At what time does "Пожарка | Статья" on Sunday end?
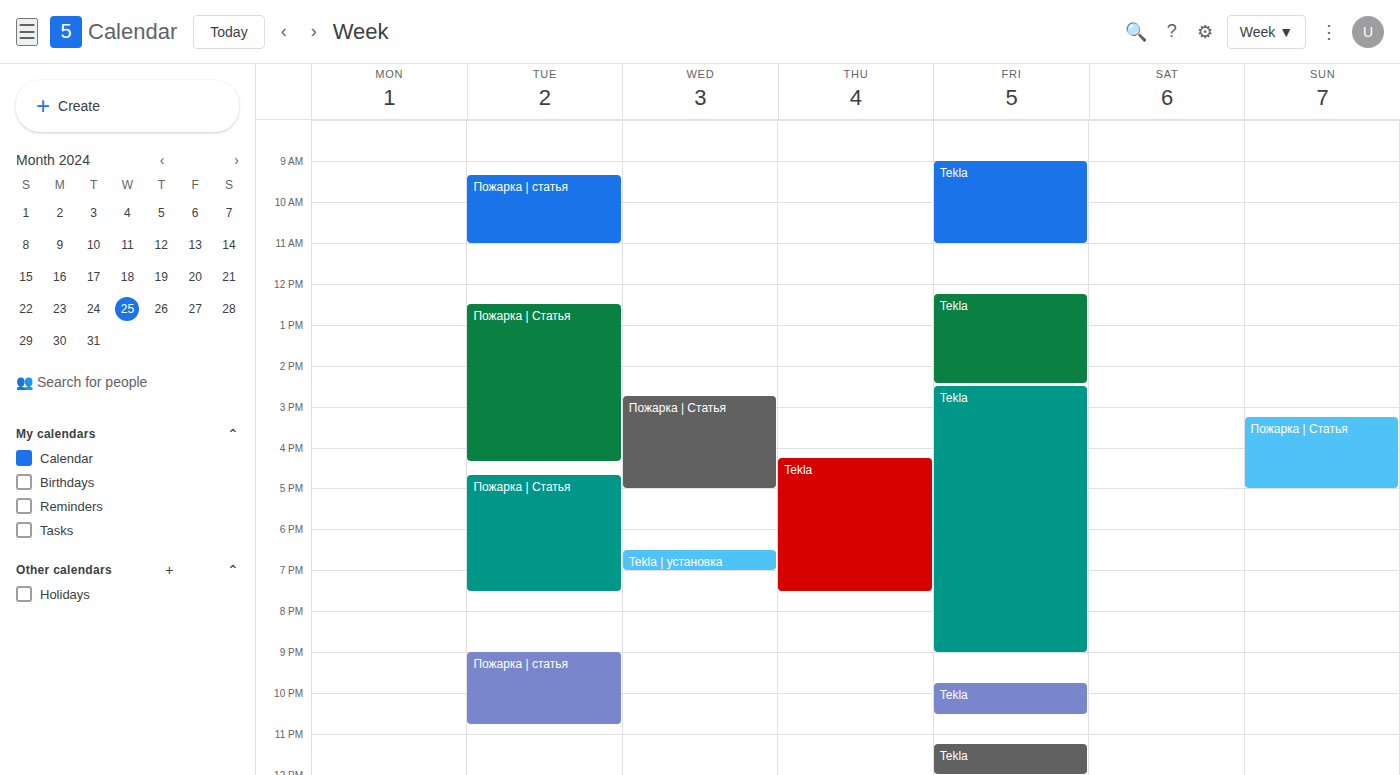
5:00 PM